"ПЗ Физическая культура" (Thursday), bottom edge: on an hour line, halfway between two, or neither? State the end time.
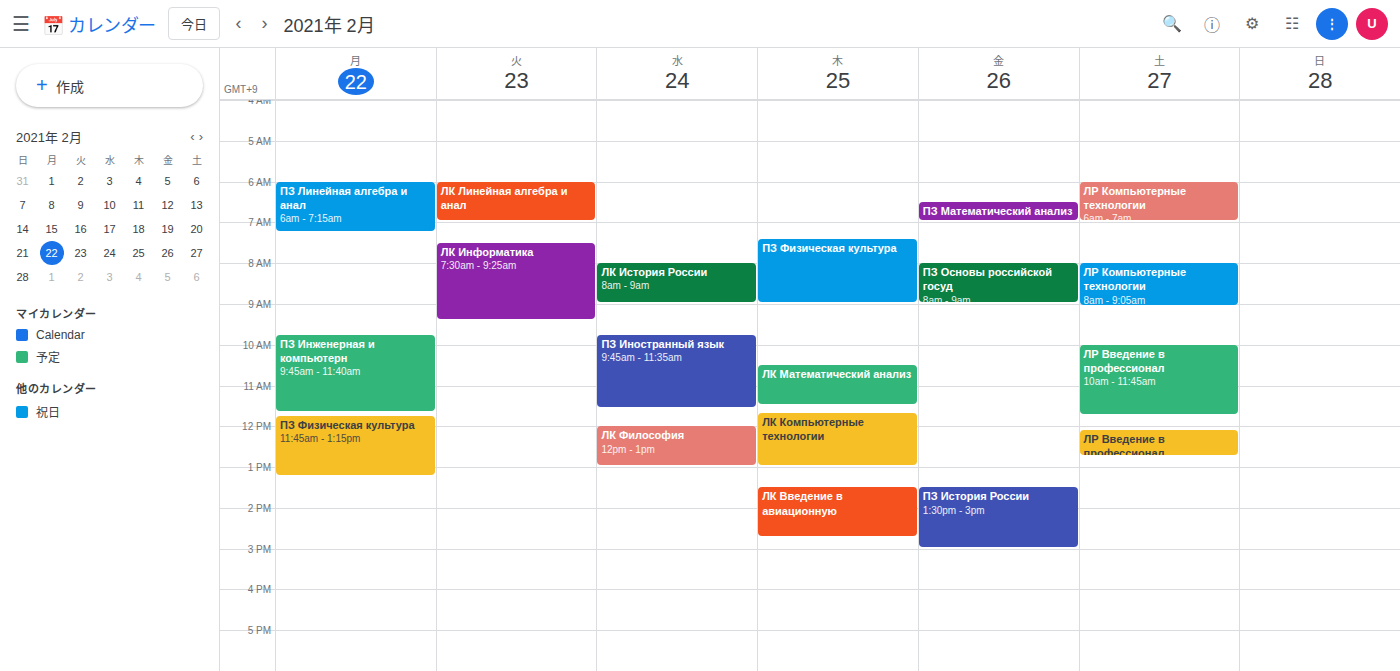
9:00 AM -- exactly on the 9 AM line.